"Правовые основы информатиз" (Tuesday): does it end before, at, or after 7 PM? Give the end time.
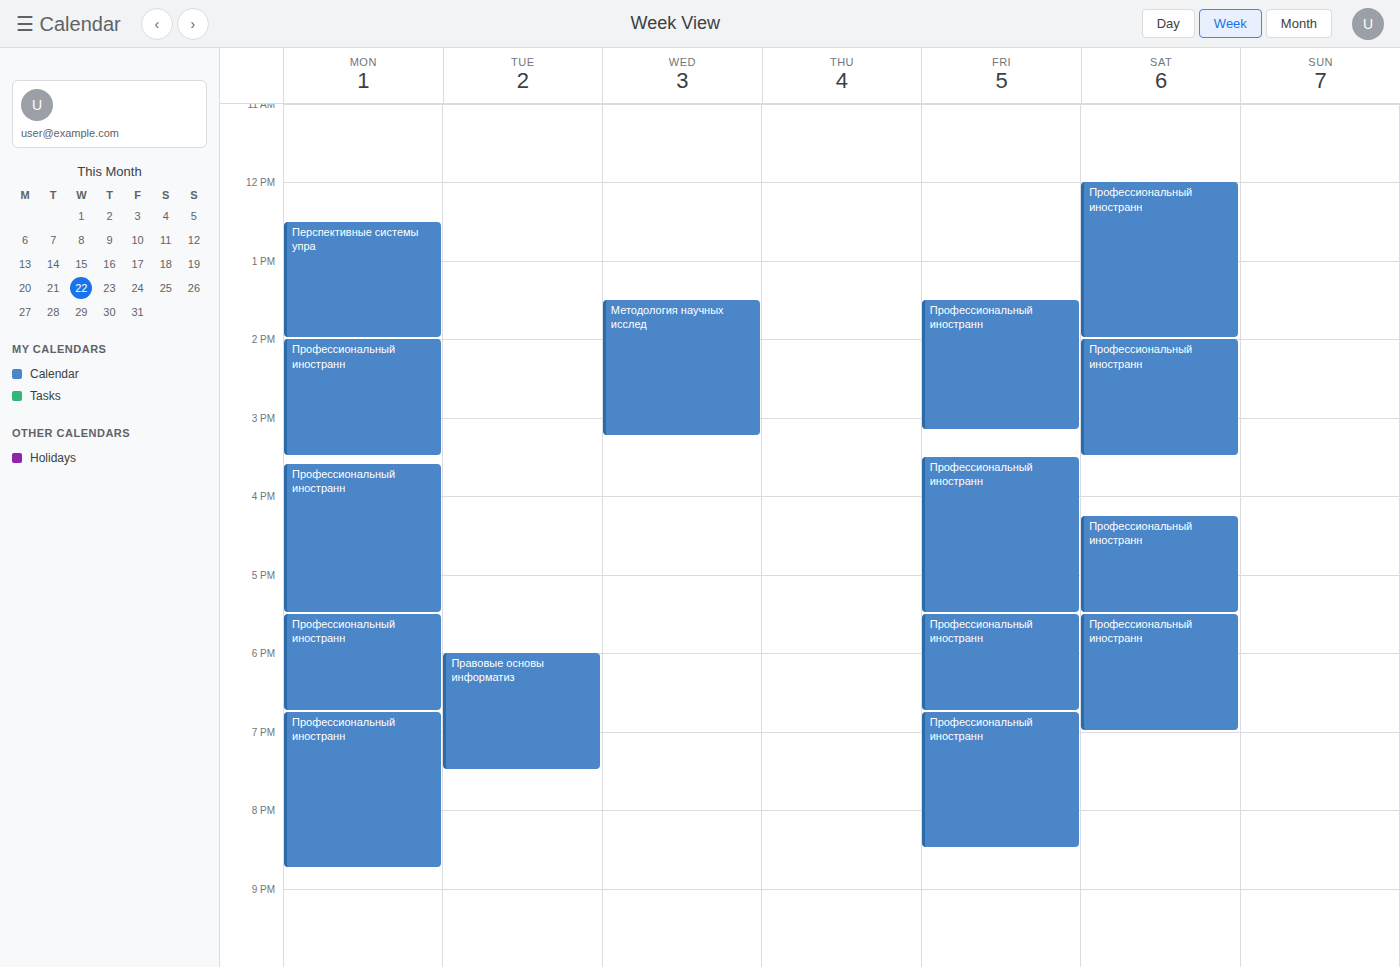
7:30 PM -- after 7 PM, 30 minutes below the 7 PM line.